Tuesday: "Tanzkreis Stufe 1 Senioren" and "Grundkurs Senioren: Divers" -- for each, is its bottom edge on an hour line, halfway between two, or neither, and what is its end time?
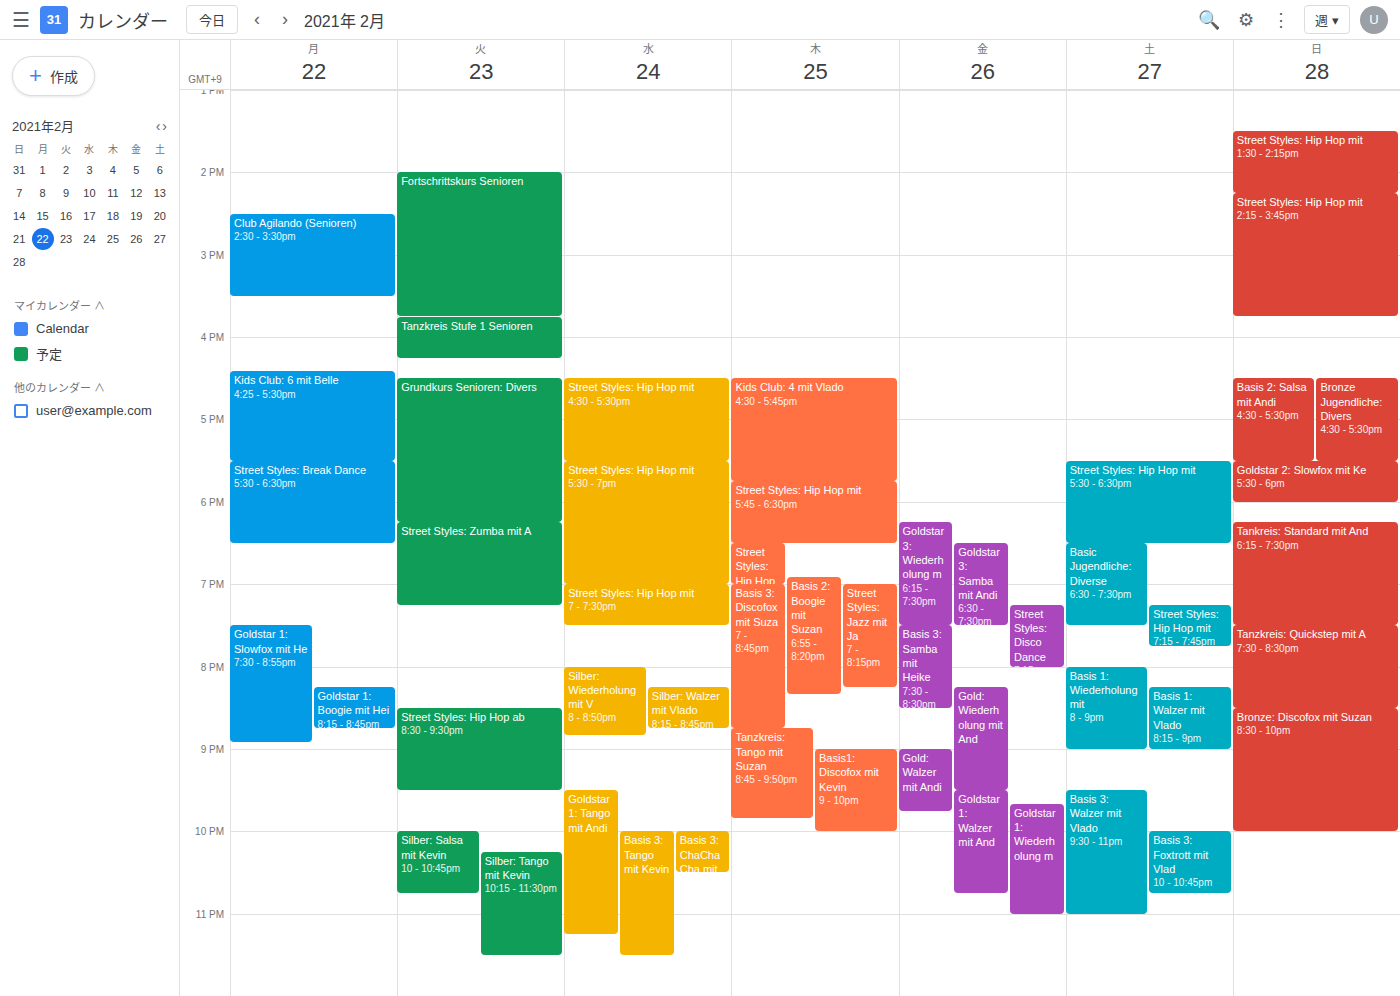
"Tanzkreis Stufe 1 Senioren": 4:15 PM, neither: a quarter of the way from the 4 PM line to the 5 PM line. "Grundkurs Senioren: Divers": 6:15 PM, neither: a quarter of the way from the 6 PM line to the 7 PM line.